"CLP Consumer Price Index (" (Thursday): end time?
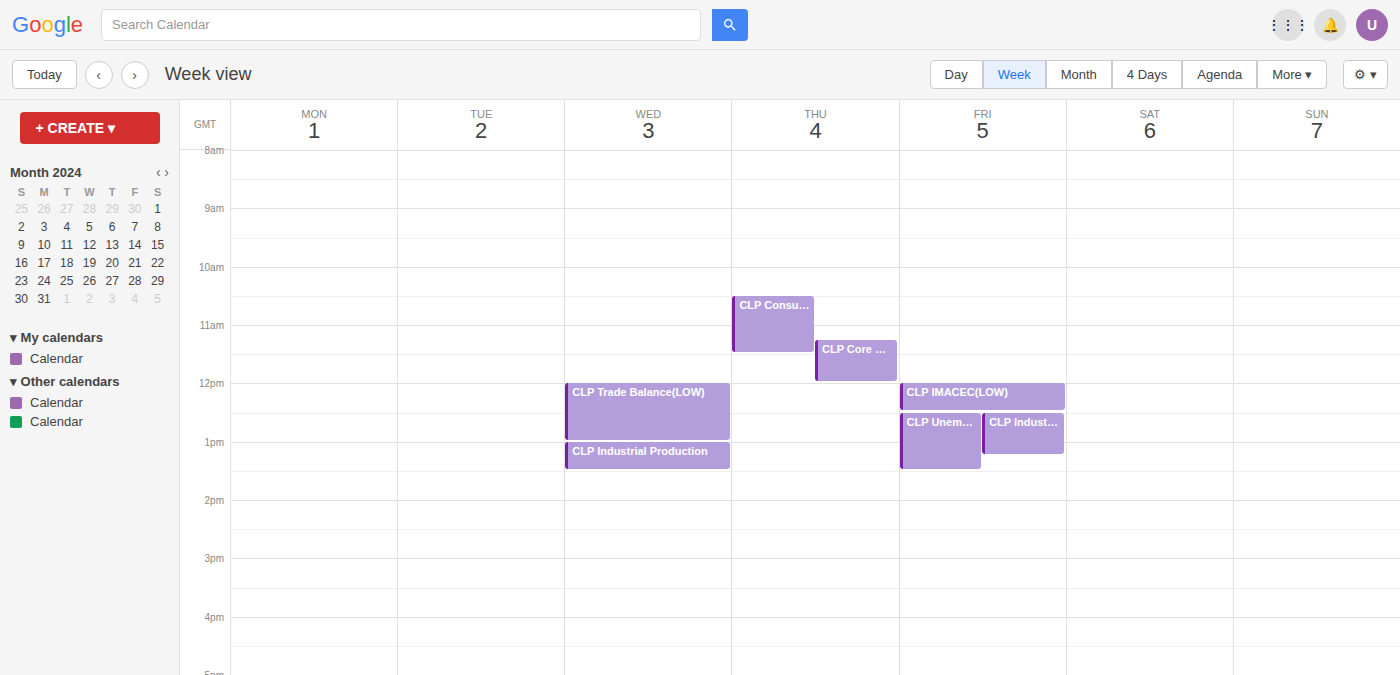
11:30 AM